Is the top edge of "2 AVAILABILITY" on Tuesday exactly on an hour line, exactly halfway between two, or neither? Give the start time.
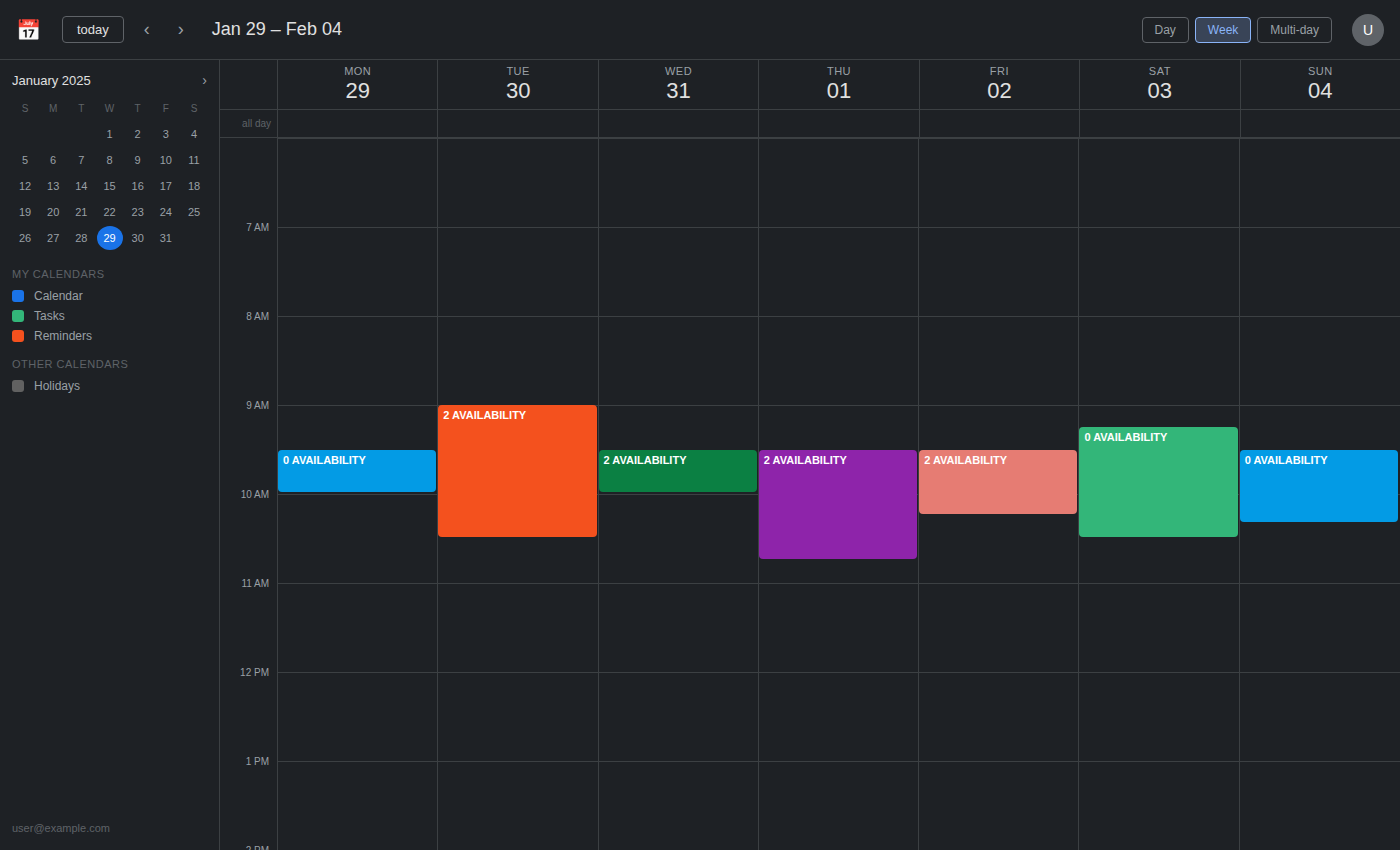
09:00 -- exactly on the 09:00 line.